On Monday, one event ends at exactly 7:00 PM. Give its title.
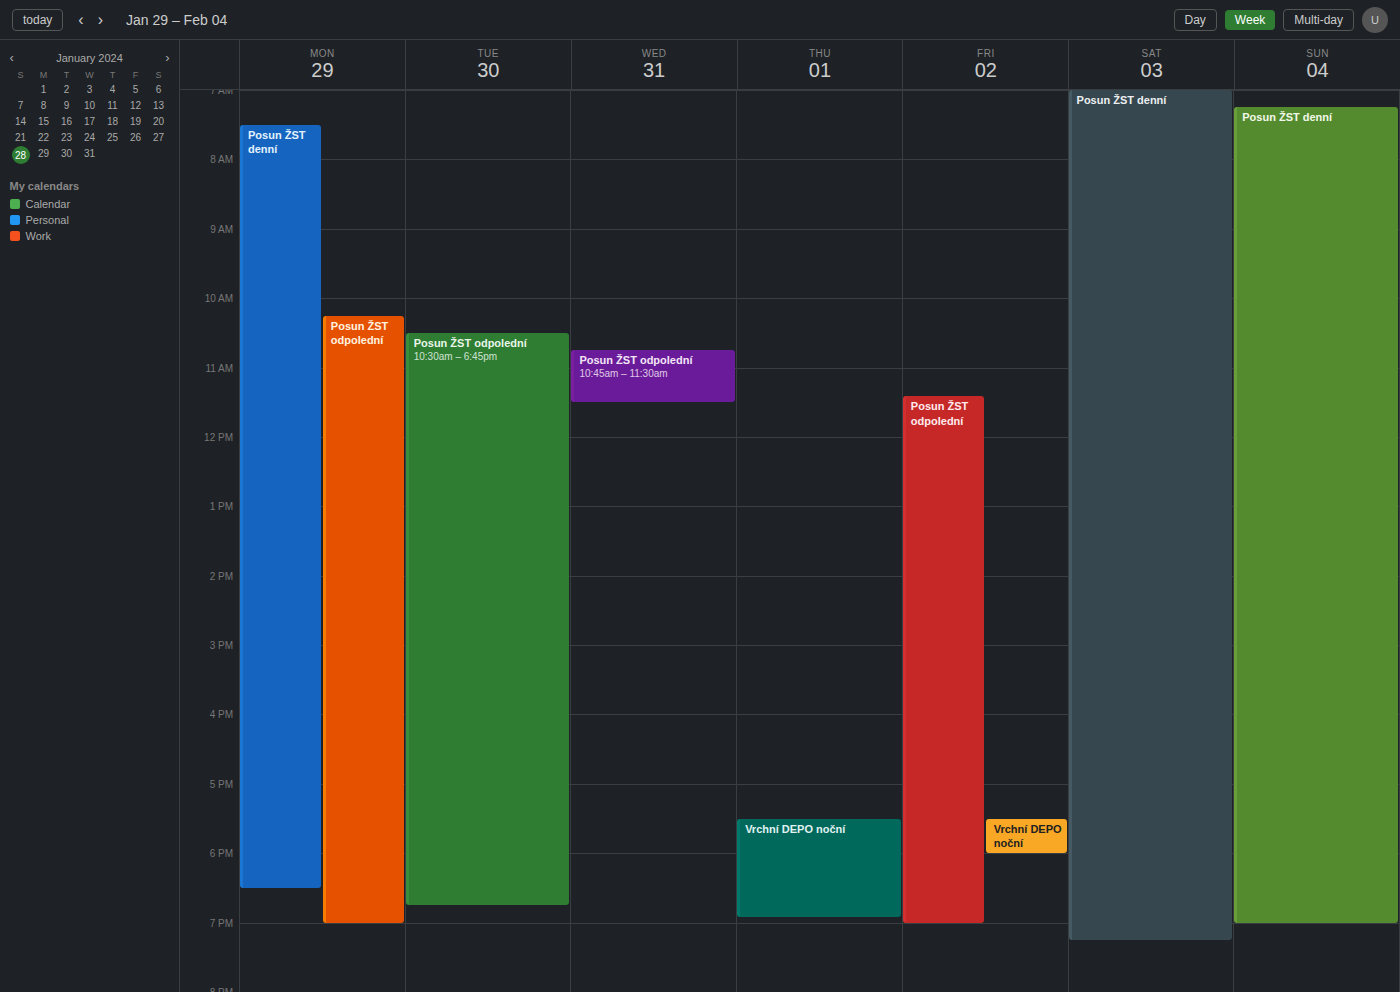
"Posun ŽST odpolední"